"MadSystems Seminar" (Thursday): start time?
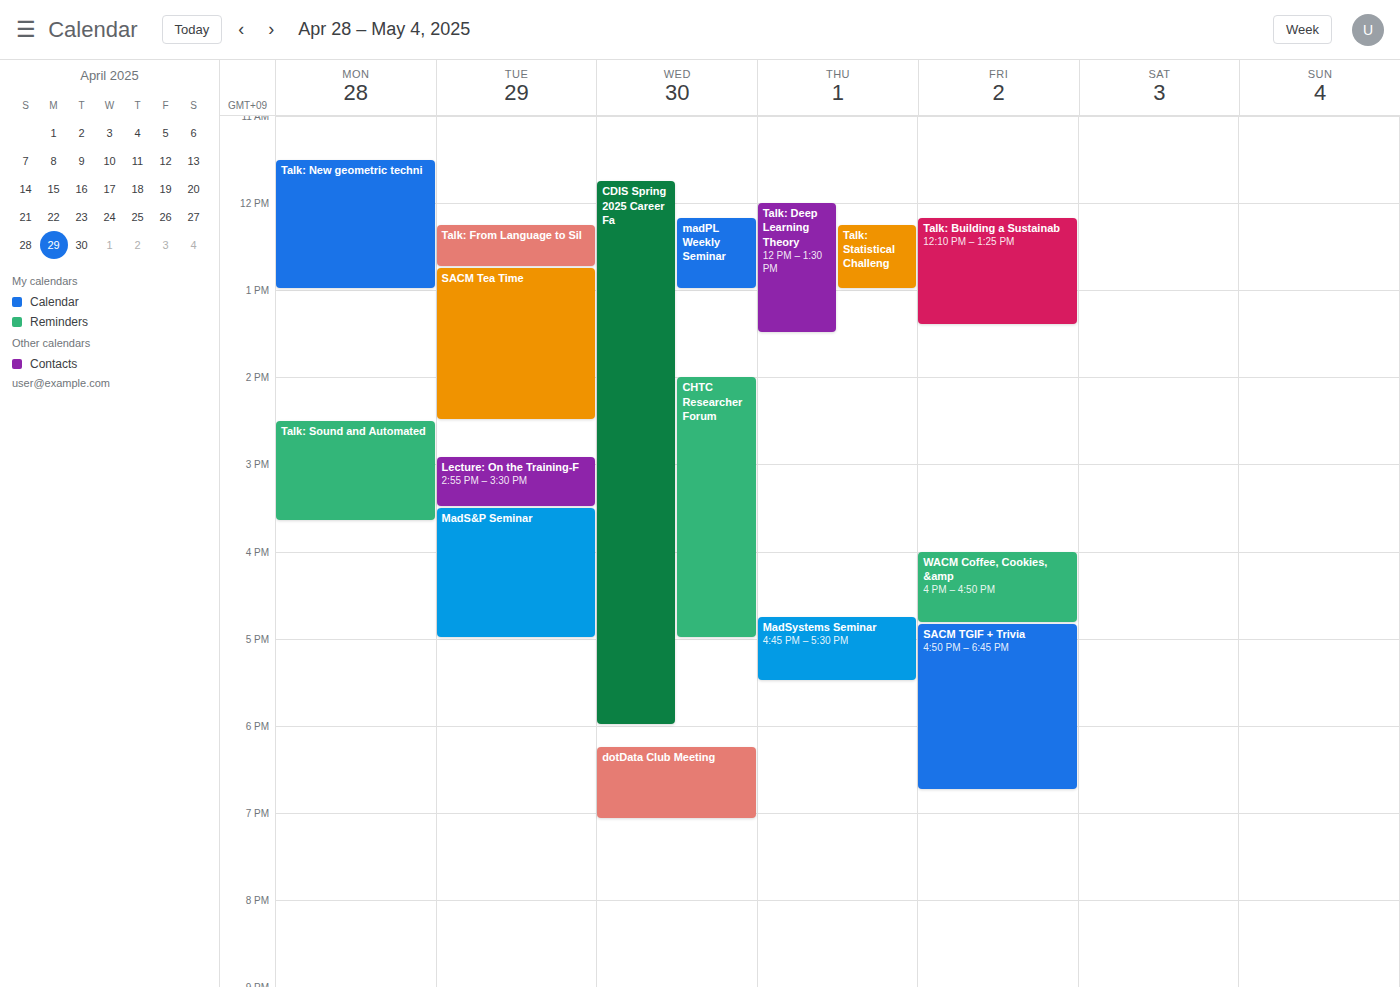
16:45